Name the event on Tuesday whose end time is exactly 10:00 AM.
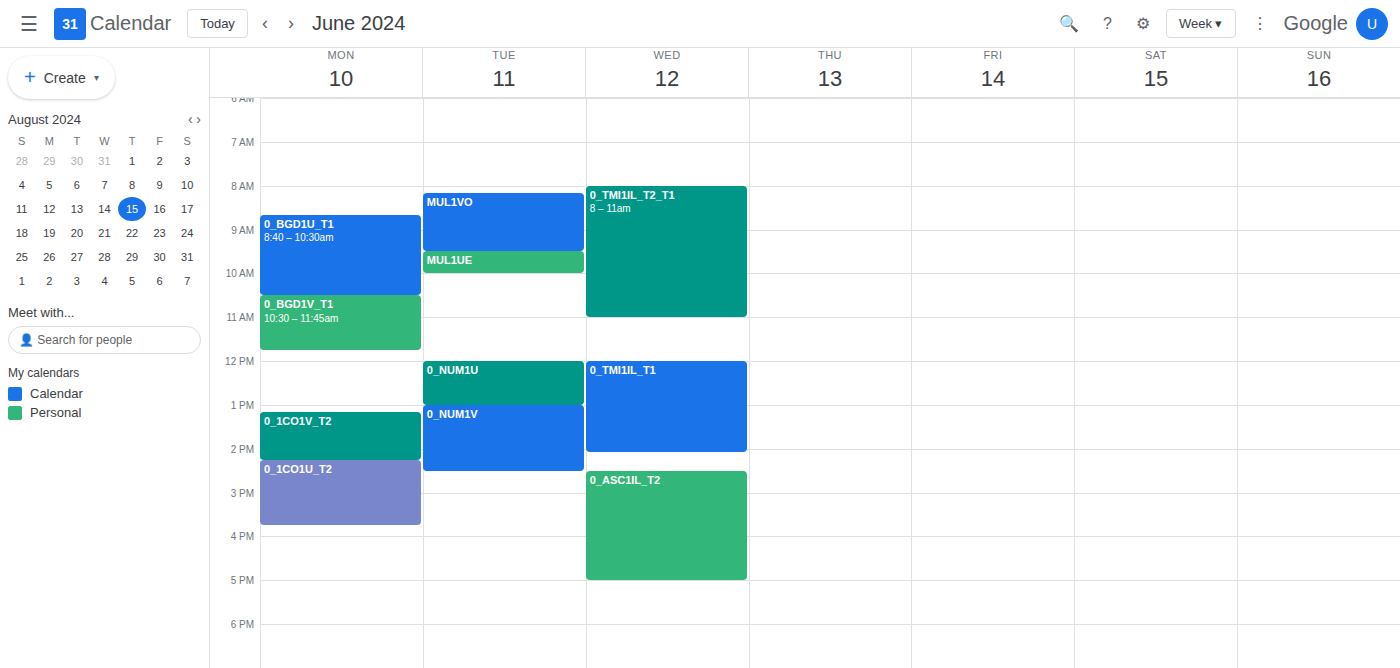
"MUL1UE"